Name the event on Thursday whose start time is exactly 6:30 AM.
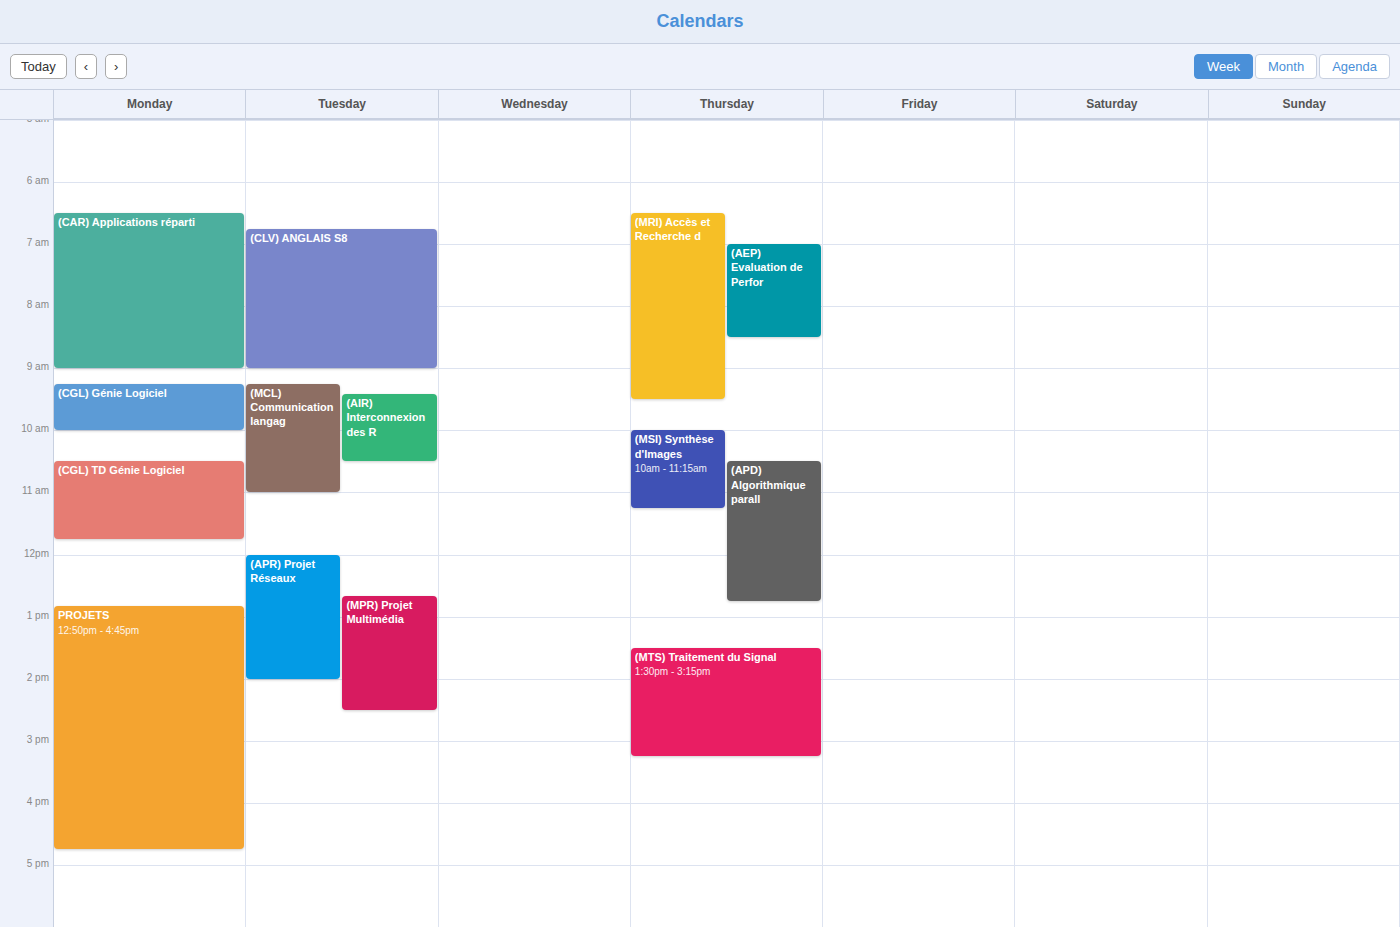
"(MRI) Accès et Recherche d"